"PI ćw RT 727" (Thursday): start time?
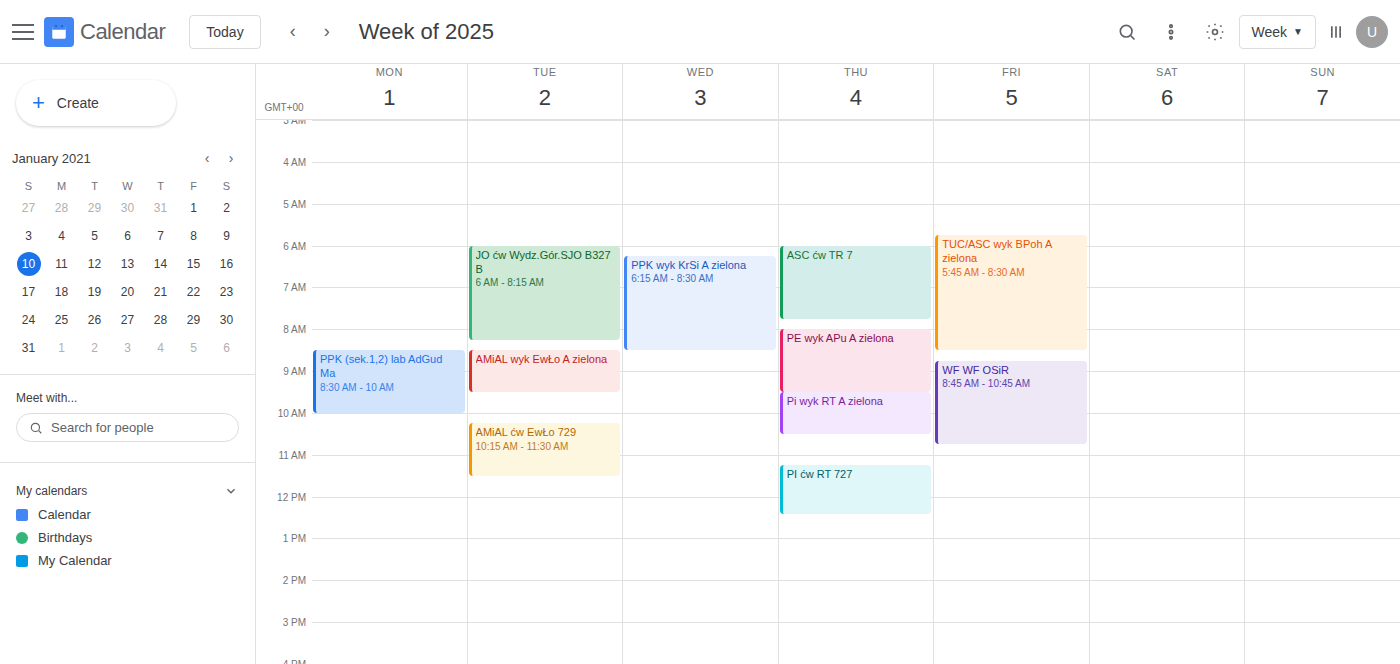
11:15 AM